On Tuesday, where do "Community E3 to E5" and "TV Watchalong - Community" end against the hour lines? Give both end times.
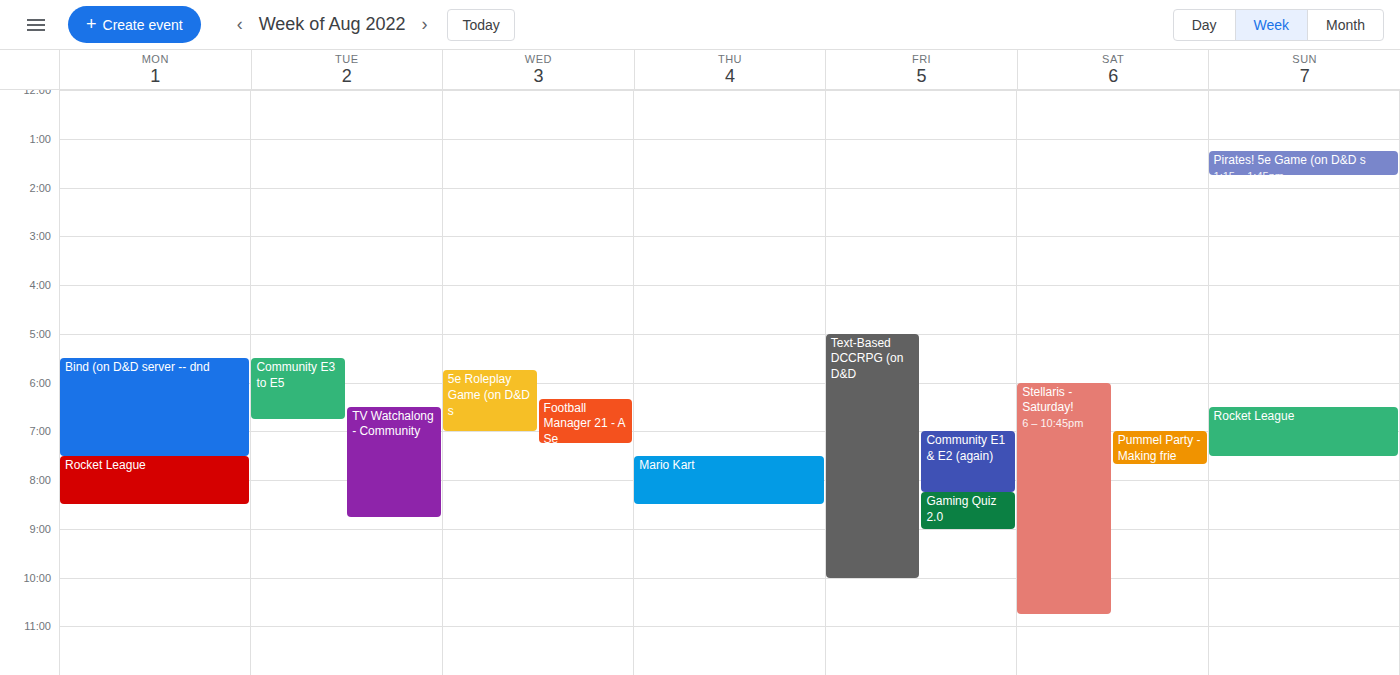
"Community E3 to E5": 6:45 PM, neither: three quarters of the way from the 6 PM line to the 7 PM line. "TV Watchalong - Community": 8:45 PM, neither: three quarters of the way from the 8 PM line to the 9 PM line.